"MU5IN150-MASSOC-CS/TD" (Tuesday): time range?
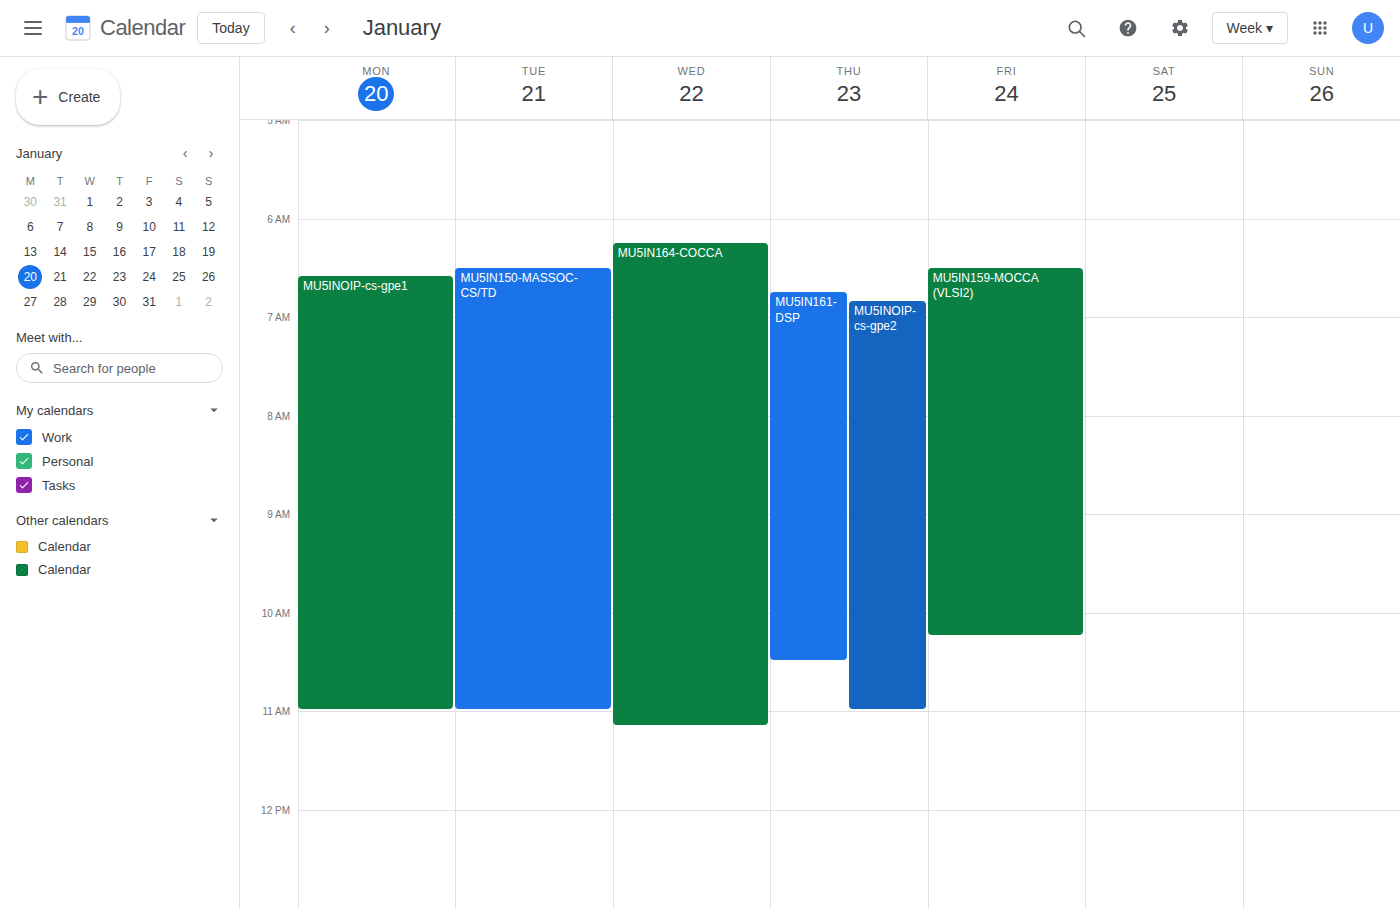
6:30 AM to 11:00 AM